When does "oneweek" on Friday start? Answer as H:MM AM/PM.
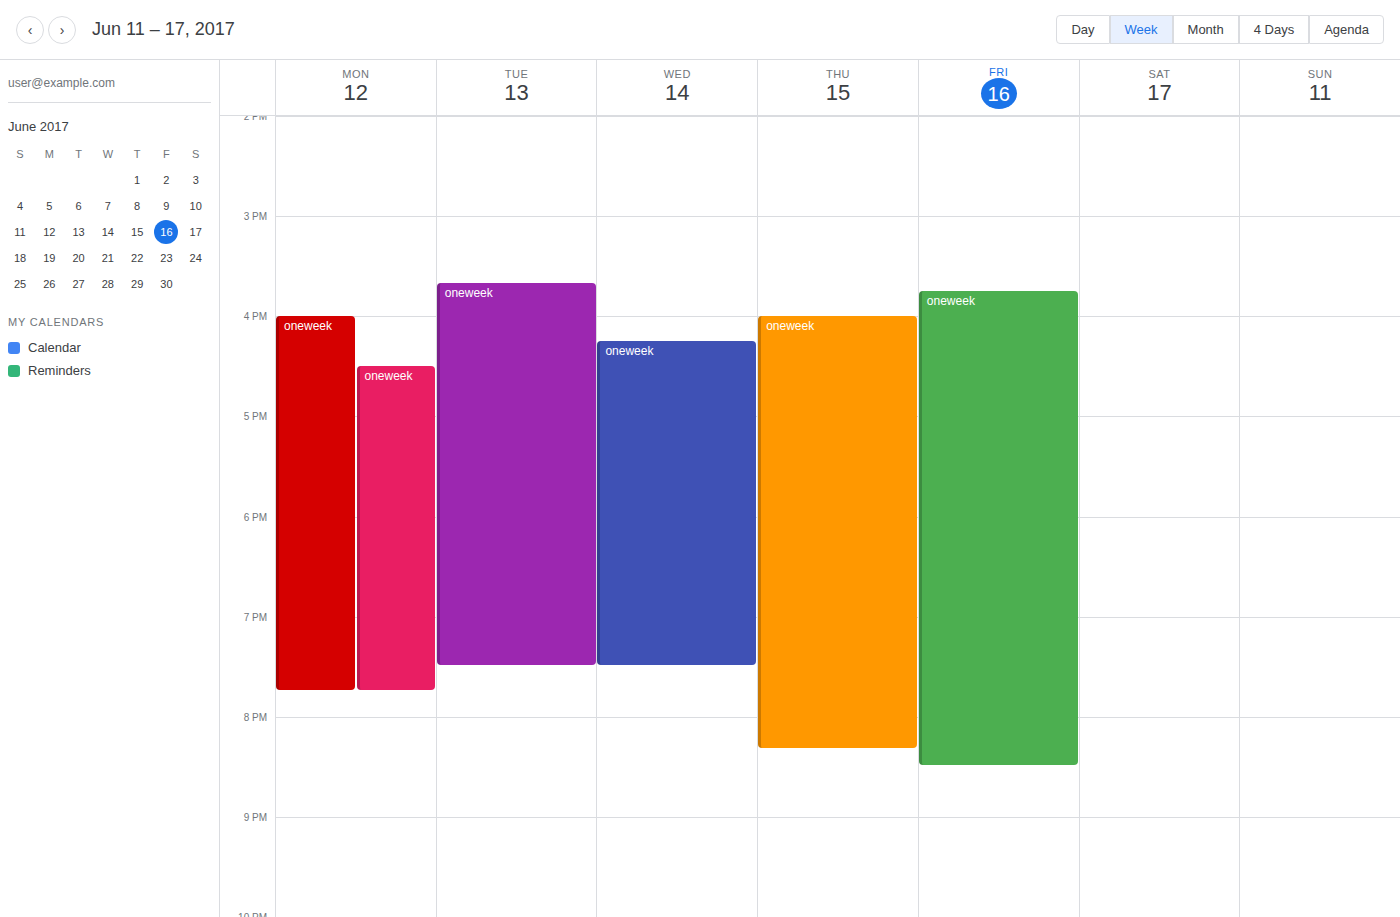
3:45 PM